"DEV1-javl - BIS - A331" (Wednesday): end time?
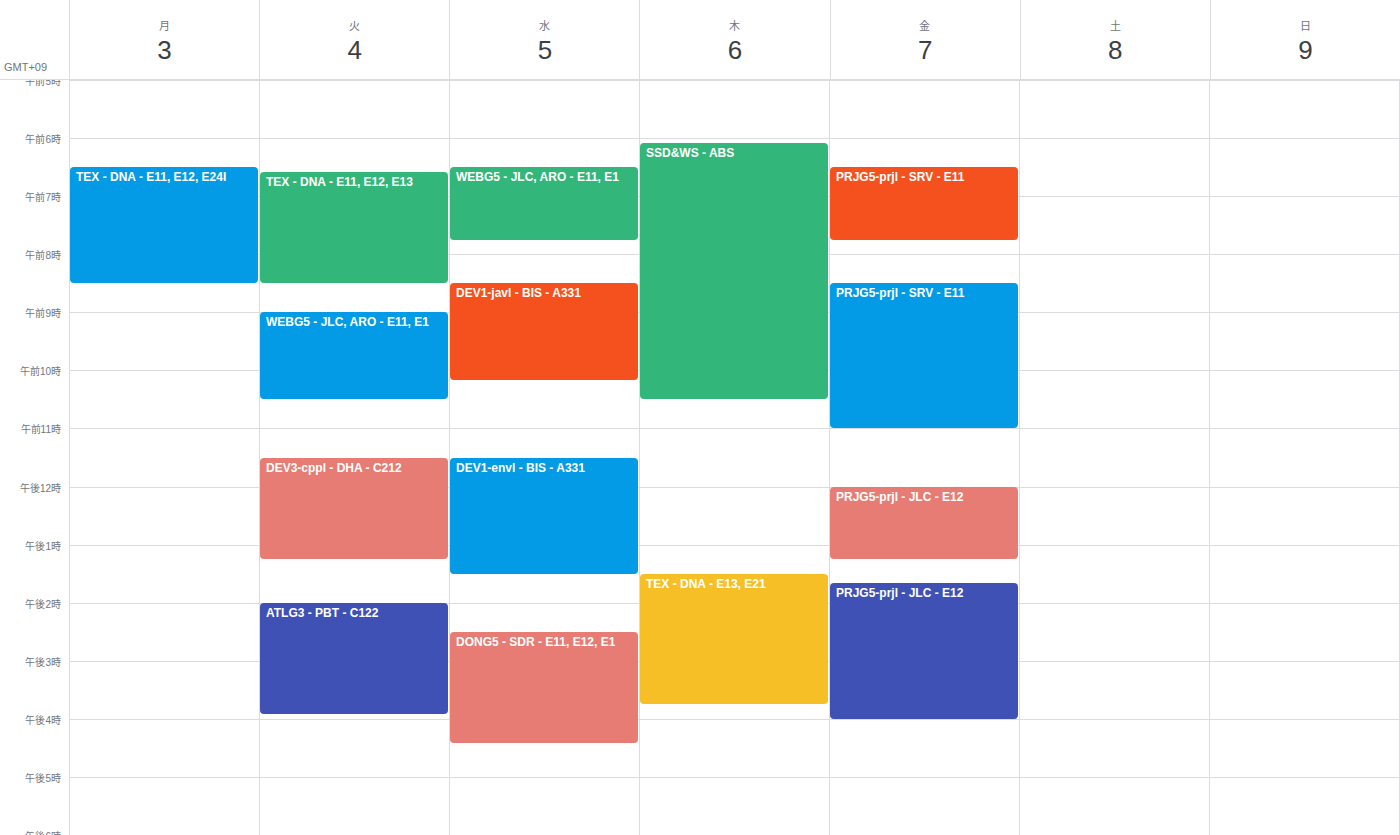
10:10 AM